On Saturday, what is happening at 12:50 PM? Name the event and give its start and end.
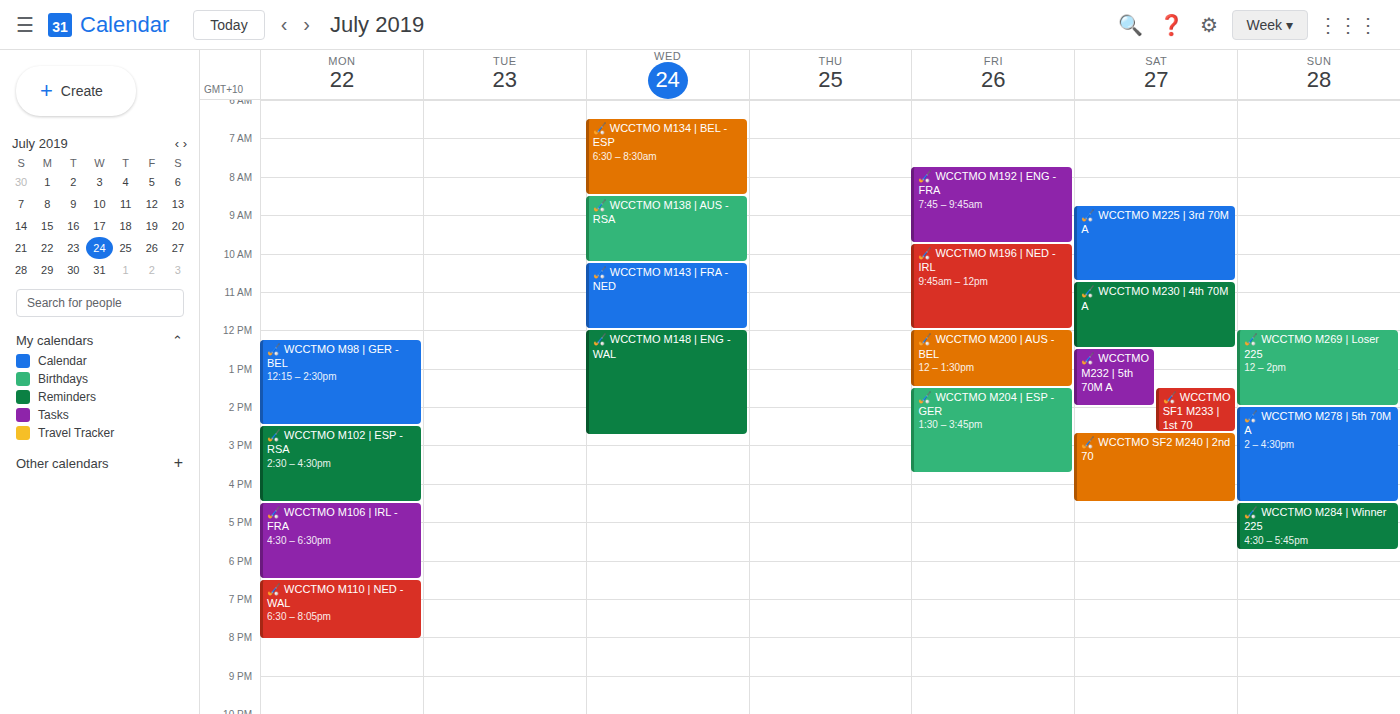
"🏑 WCCTMO M232 | 5th 70M A", 12:30 PM to 2:00 PM